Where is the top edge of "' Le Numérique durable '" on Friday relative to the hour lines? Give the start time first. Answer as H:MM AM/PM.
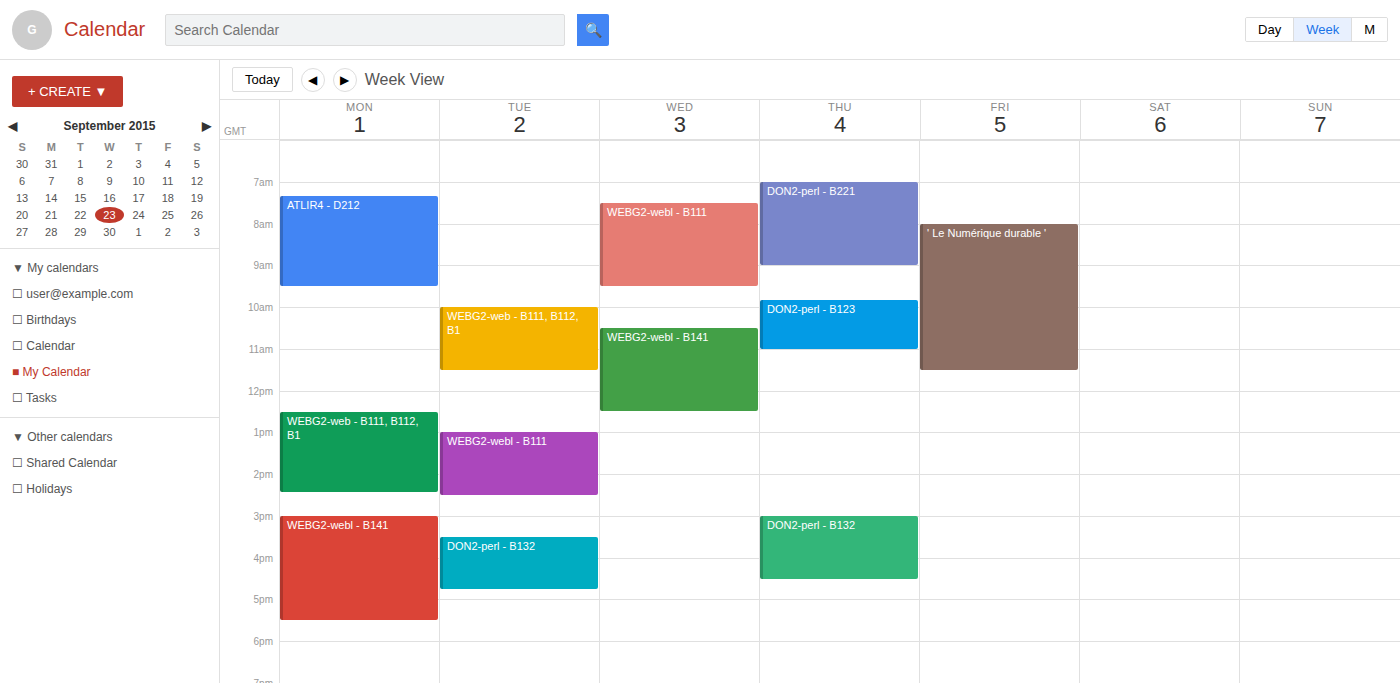
8:00 AM -- exactly on the 8 AM line.